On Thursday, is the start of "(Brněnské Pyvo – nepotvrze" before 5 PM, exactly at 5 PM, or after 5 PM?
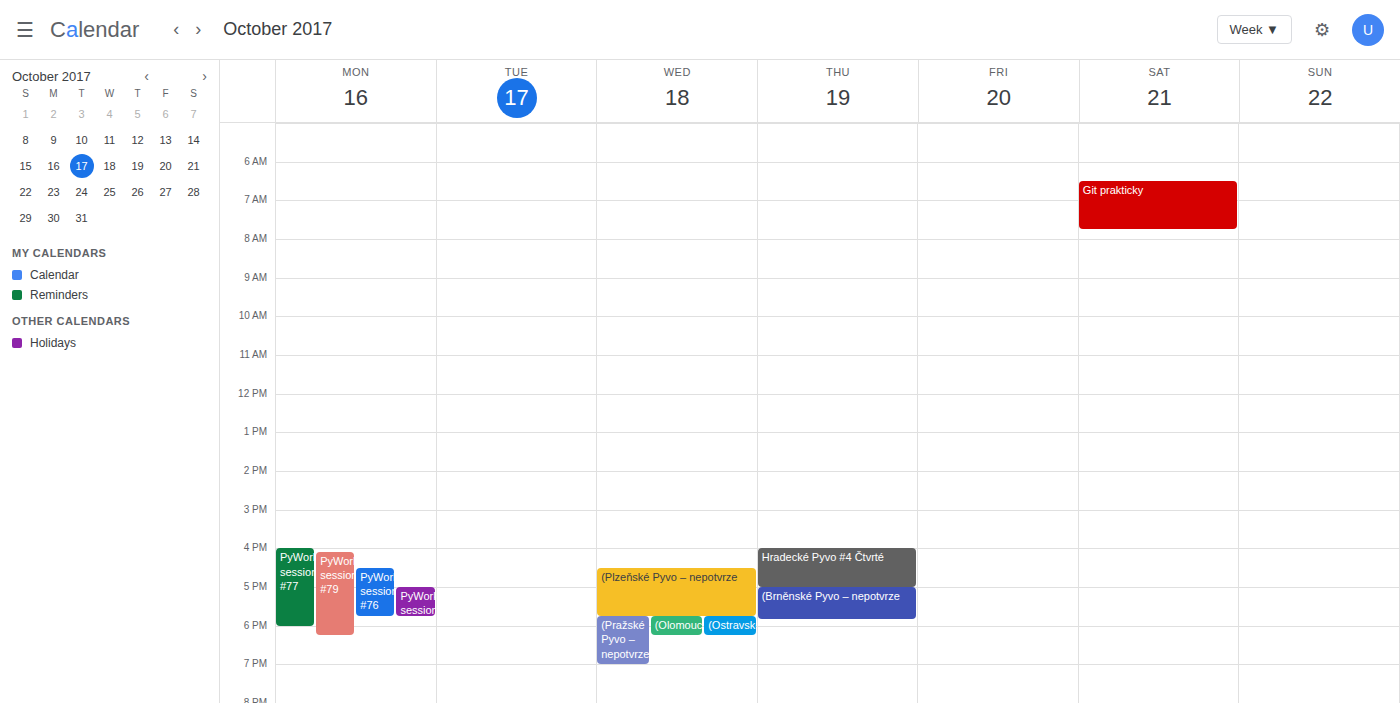
5:00 PM -- exactly at 5 PM, on the 5 PM line.